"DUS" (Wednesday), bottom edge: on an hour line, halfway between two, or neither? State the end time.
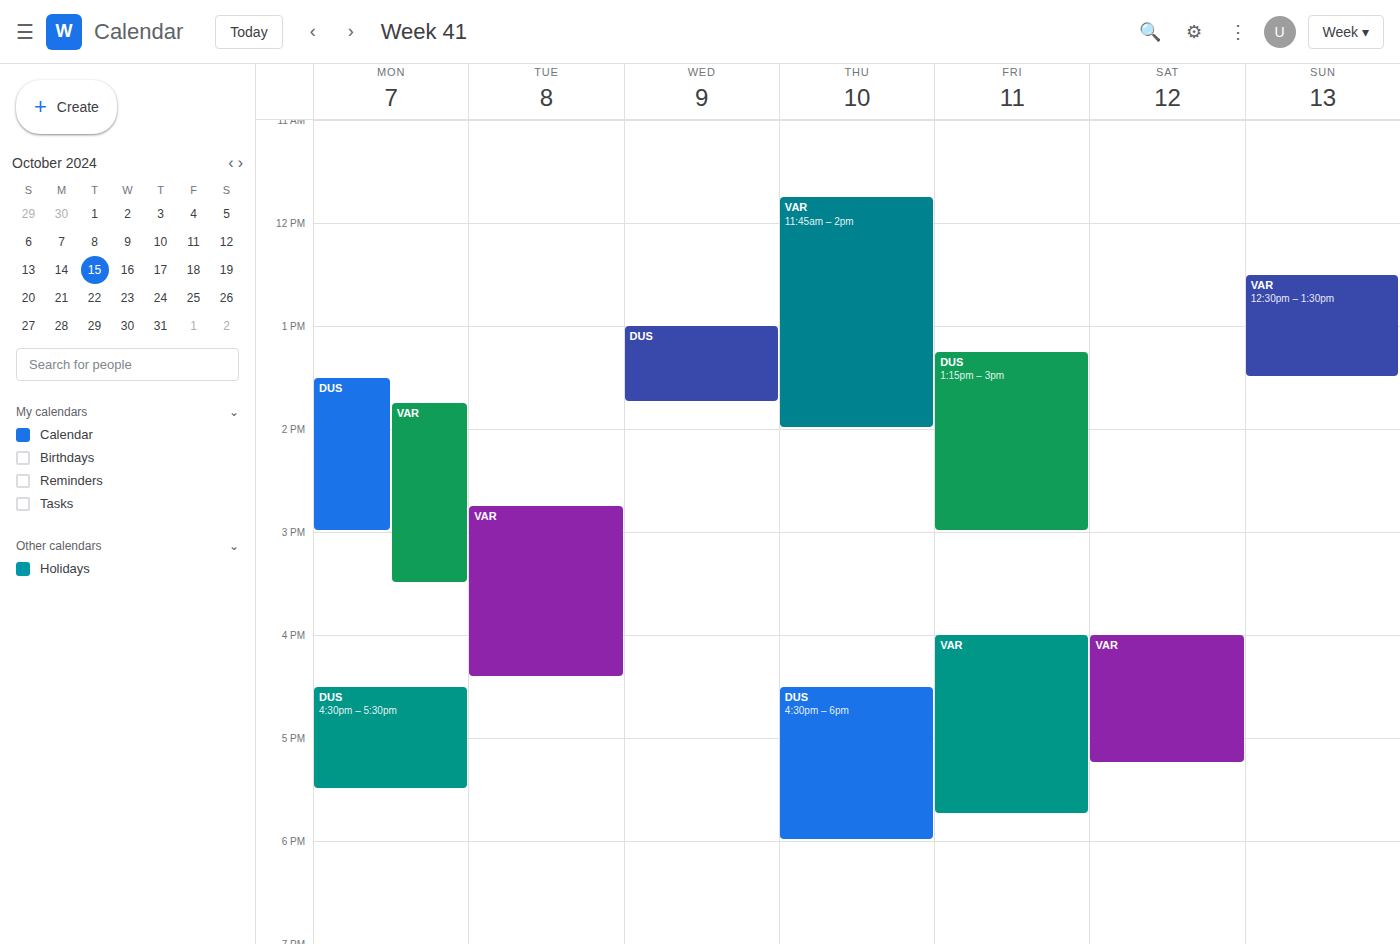
1:45 PM -- neither: three quarters of the way from the 1 PM line to the 2 PM line.